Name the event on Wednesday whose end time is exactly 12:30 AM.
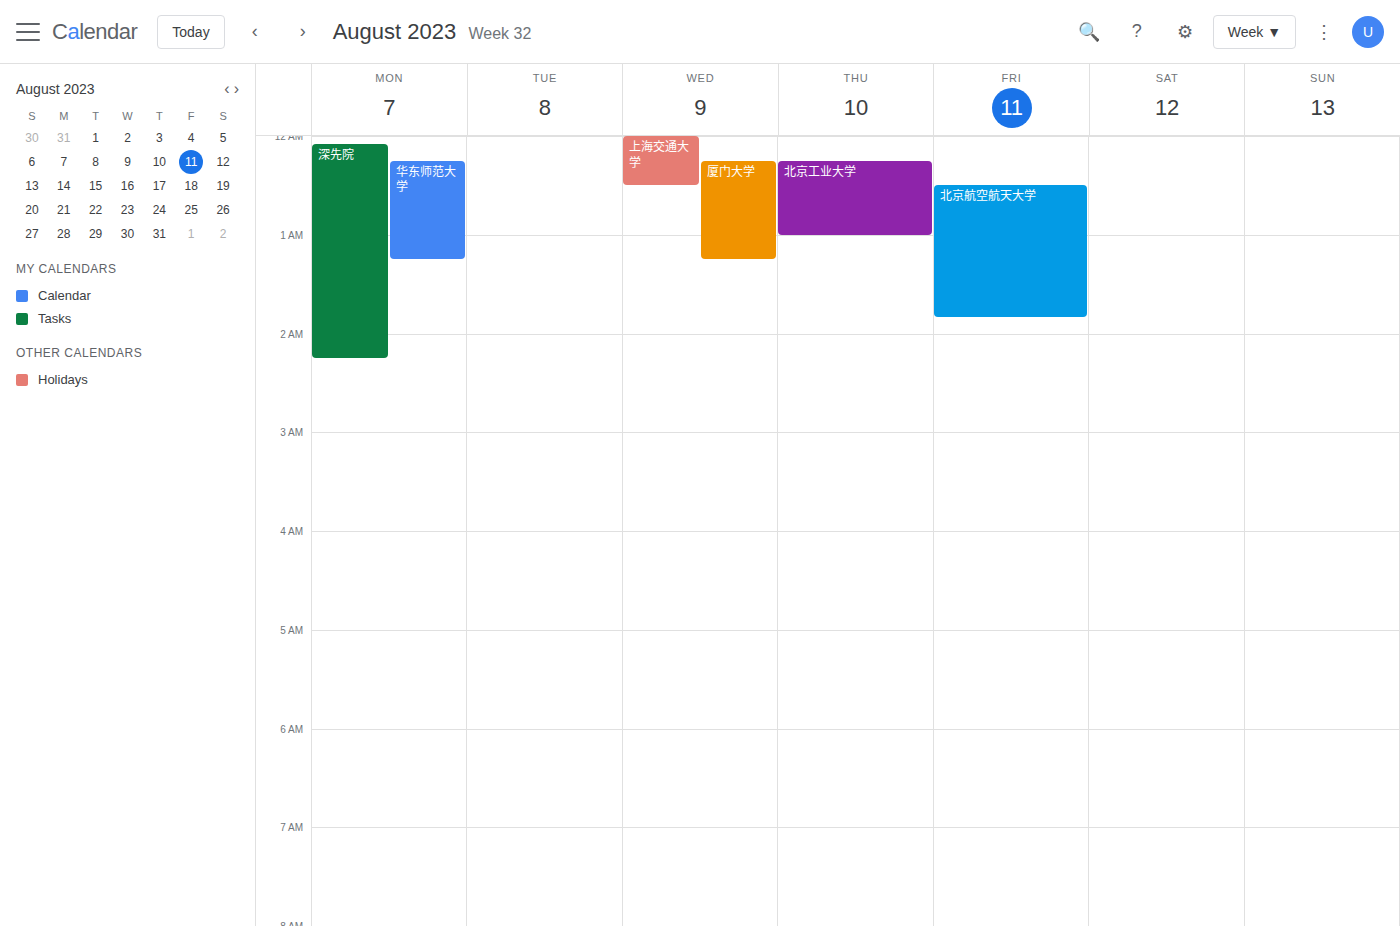
"上海交通大学"